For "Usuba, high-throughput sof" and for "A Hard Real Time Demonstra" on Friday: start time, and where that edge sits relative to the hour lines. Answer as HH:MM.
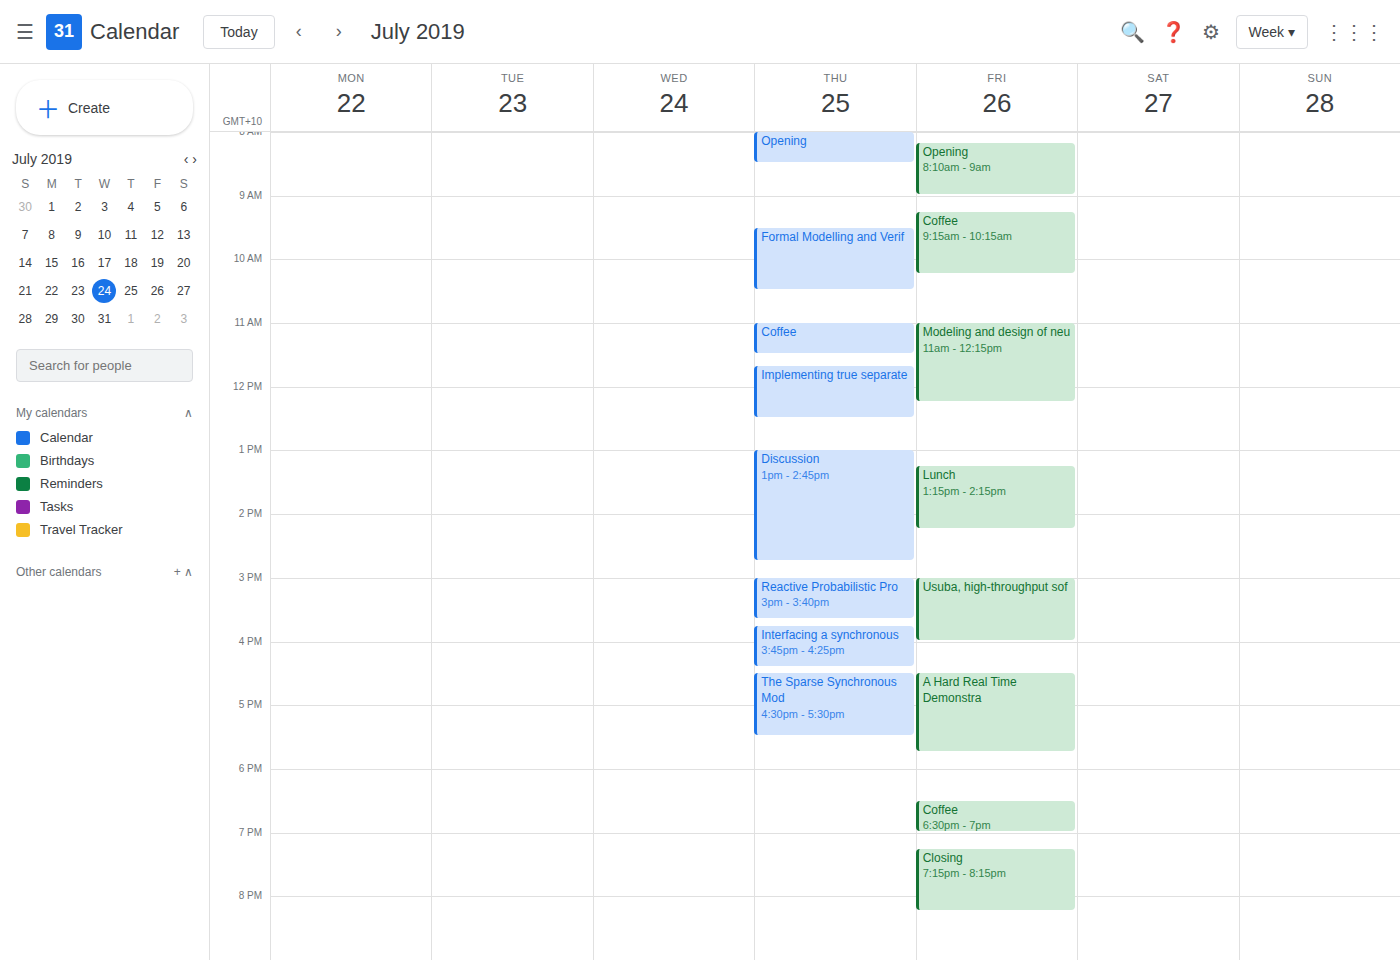
"Usuba, high-throughput sof": 15:00, exactly on the 15:00 line. "A Hard Real Time Demonstra": 16:30, halfway between the 16:00 and 17:00 lines.